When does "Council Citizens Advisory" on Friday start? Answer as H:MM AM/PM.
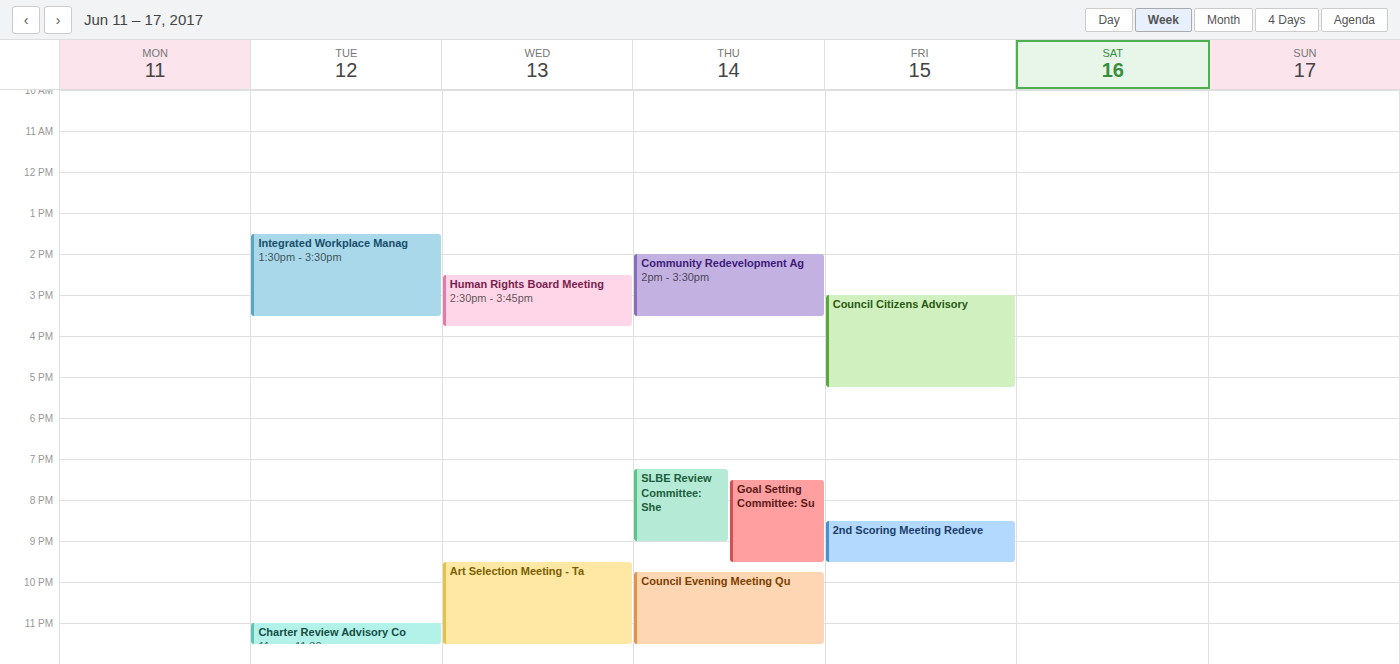
3:00 PM